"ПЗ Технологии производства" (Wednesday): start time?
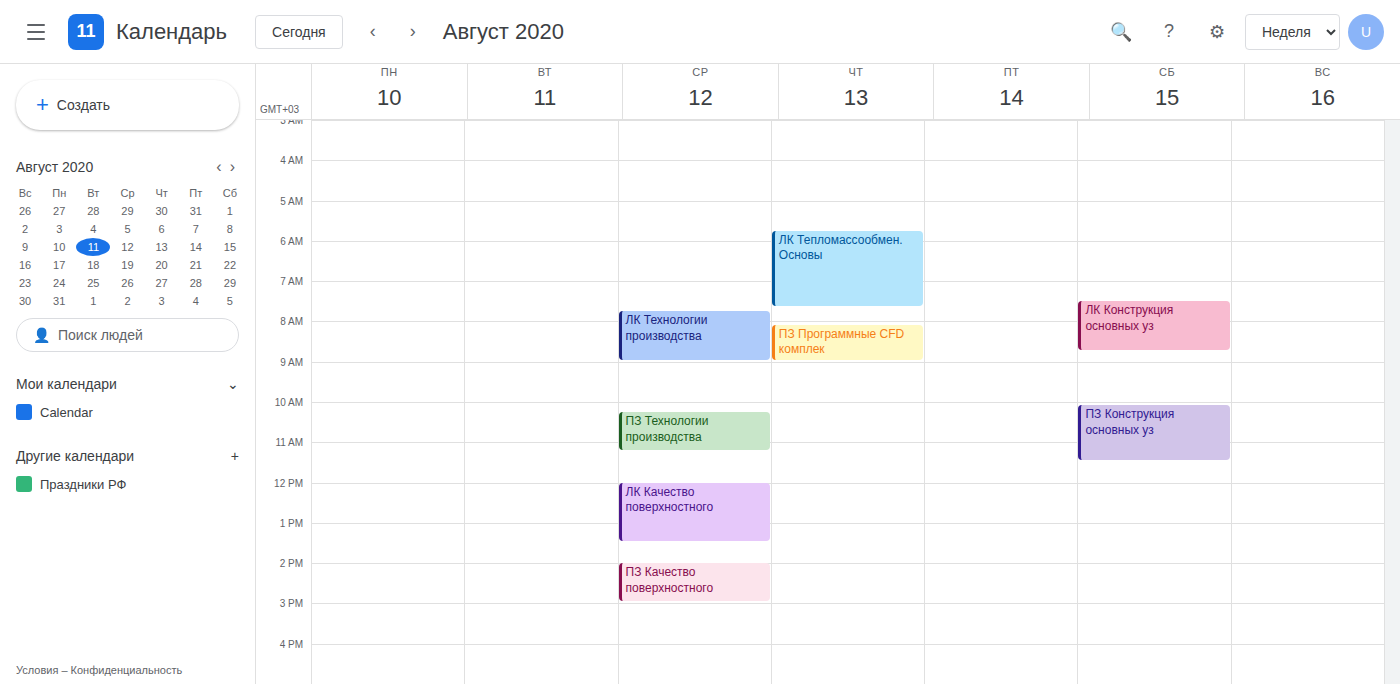
10:15 AM